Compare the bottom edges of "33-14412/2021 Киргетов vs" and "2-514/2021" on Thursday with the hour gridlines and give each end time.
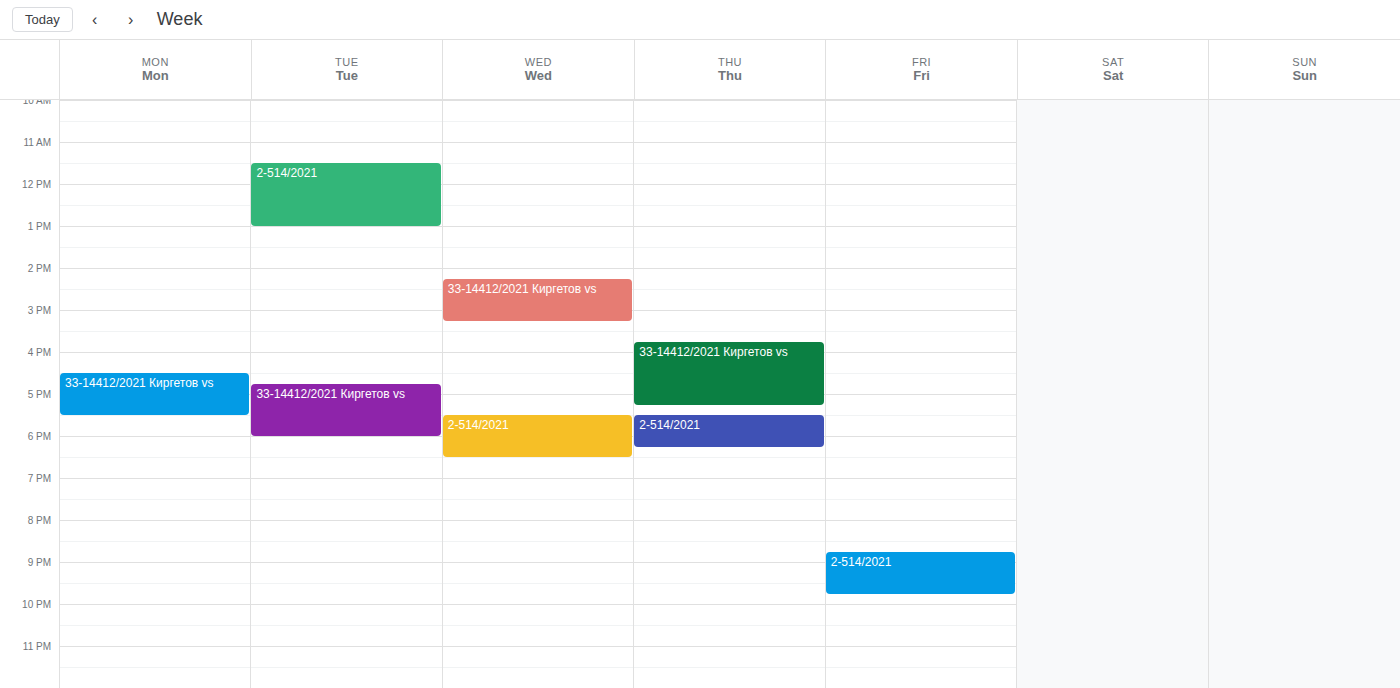
"33-14412/2021 Киргетов vs": 5:15 PM, neither: a quarter of the way from the 5 PM line to the 6 PM line. "2-514/2021": 6:15 PM, neither: a quarter of the way from the 6 PM line to the 7 PM line.